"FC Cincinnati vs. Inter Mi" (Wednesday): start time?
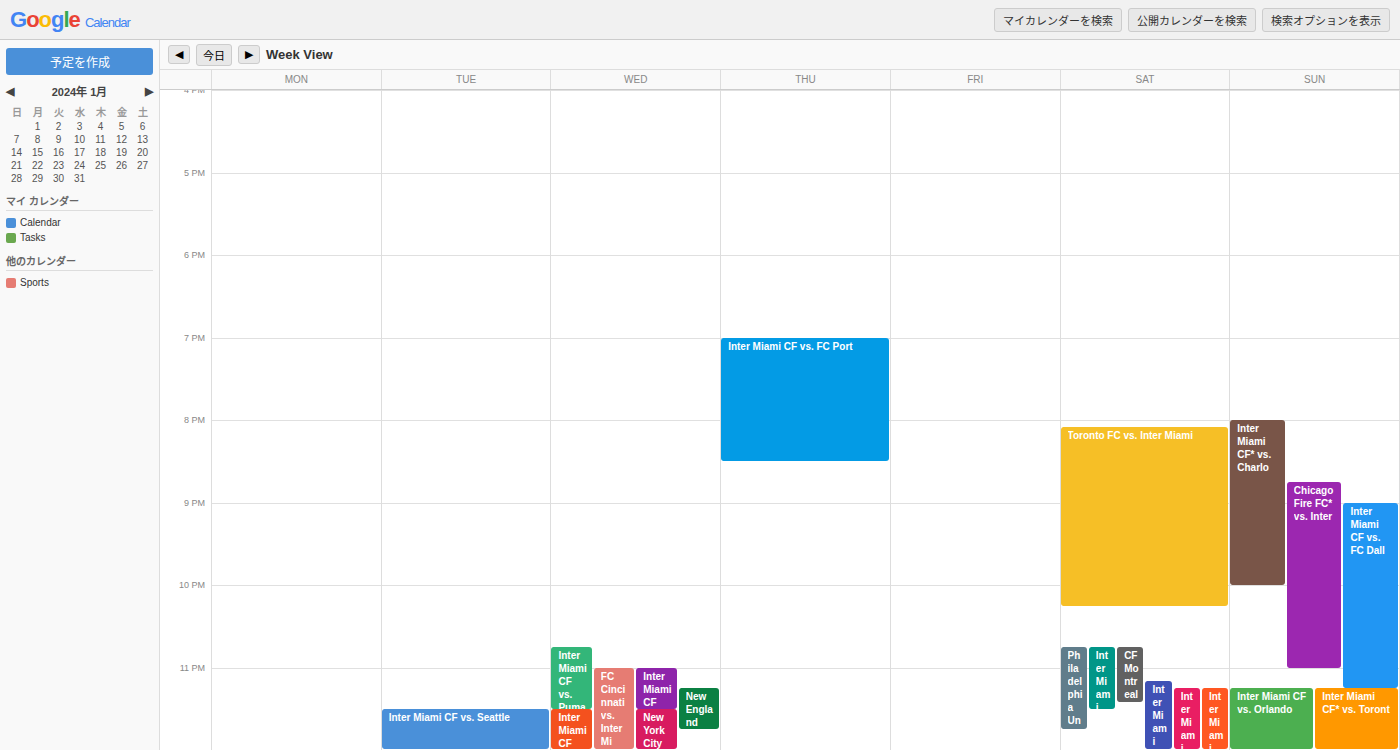
11:00 PM